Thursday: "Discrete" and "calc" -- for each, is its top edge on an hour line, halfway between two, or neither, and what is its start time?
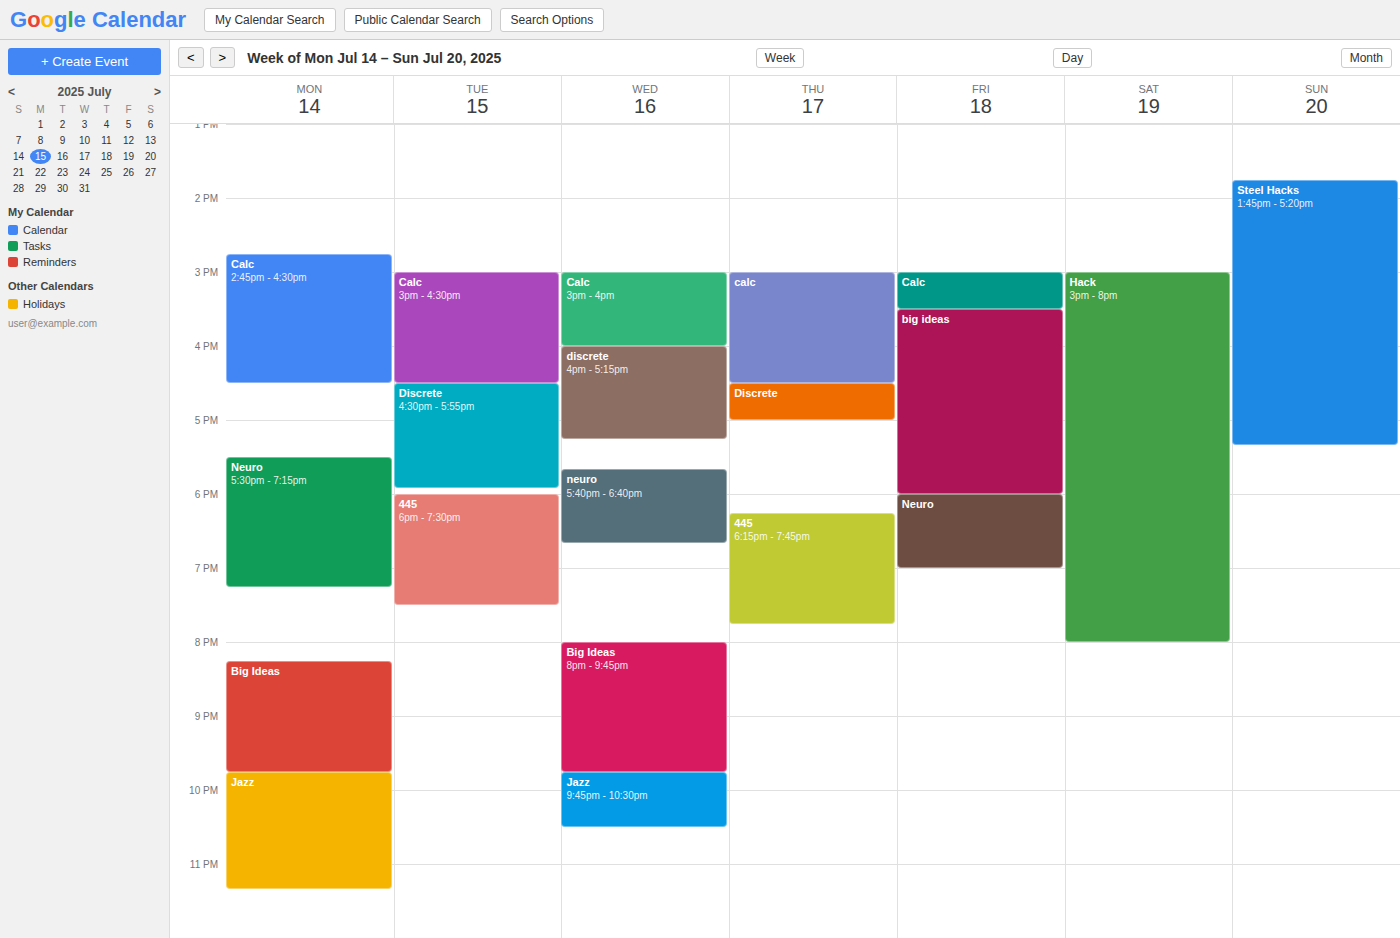
"Discrete": 4:30 PM, halfway between the 4 PM and 5 PM lines. "calc": 3:00 PM, exactly on the 3 PM line.